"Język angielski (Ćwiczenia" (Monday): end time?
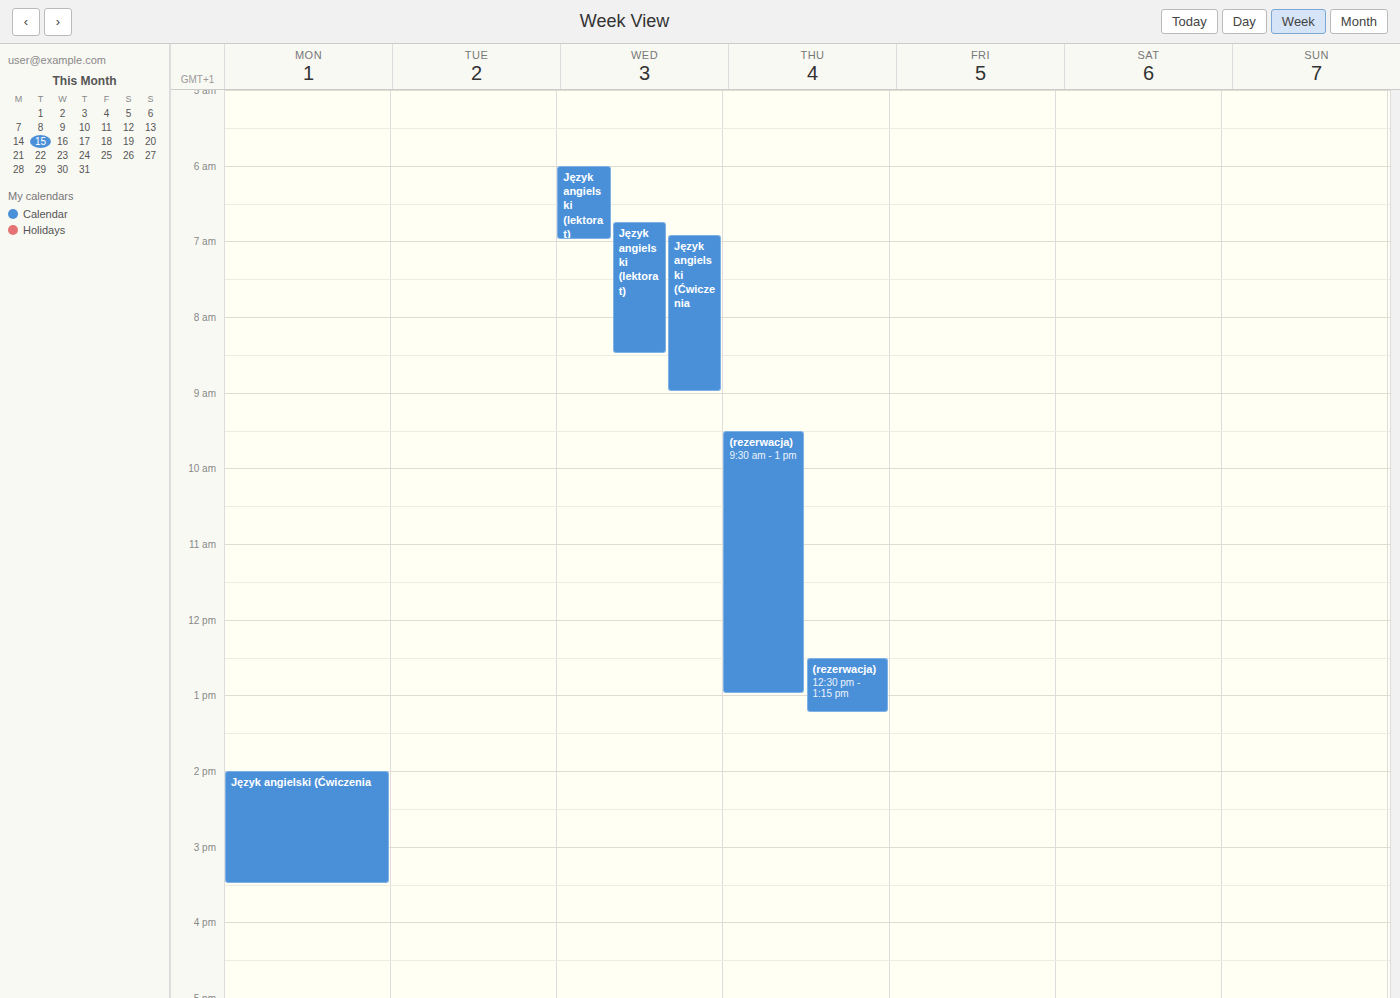
3:30 PM